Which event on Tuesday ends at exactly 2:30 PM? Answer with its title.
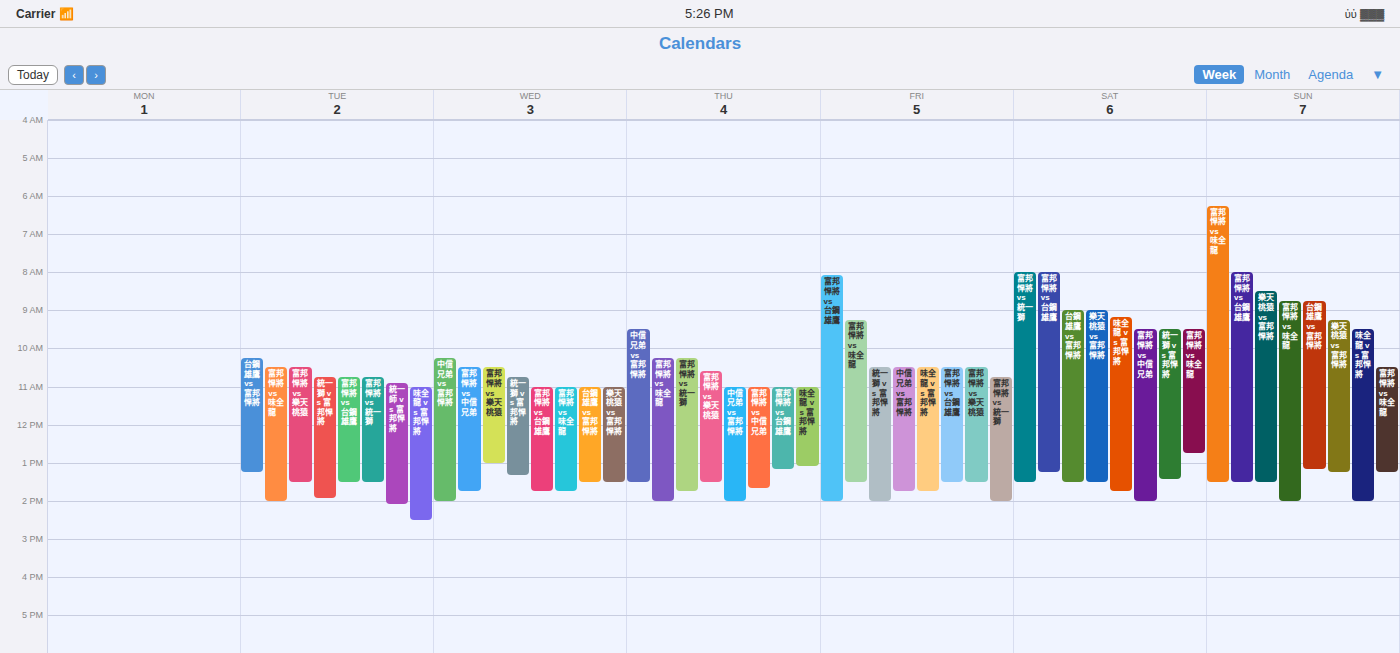
"味全龍 vs 富邦悍將"